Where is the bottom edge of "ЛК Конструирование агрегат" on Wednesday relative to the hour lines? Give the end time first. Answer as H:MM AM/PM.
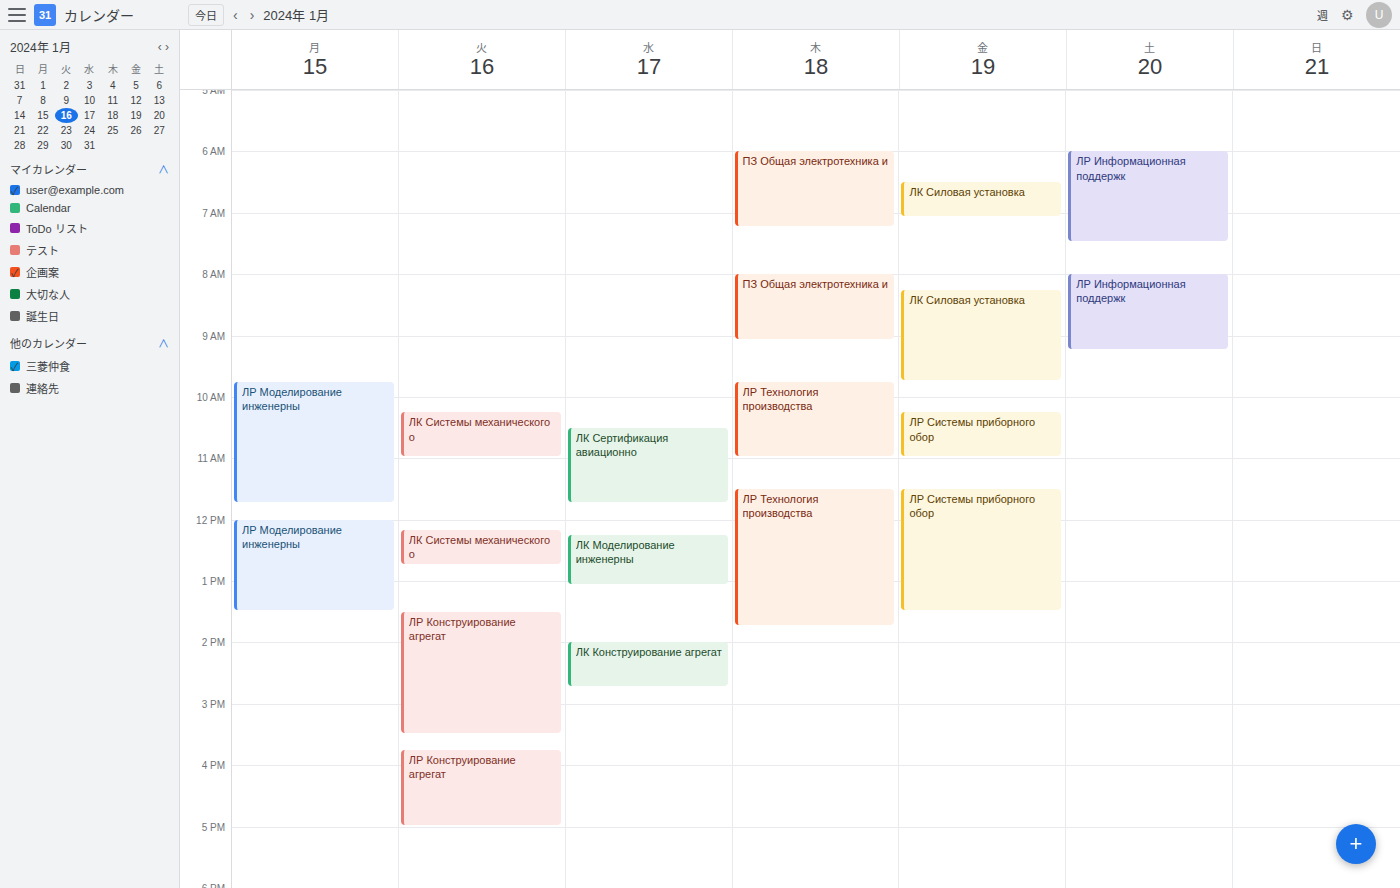
2:45 PM -- neither: three quarters of the way from the 2 PM line to the 3 PM line.